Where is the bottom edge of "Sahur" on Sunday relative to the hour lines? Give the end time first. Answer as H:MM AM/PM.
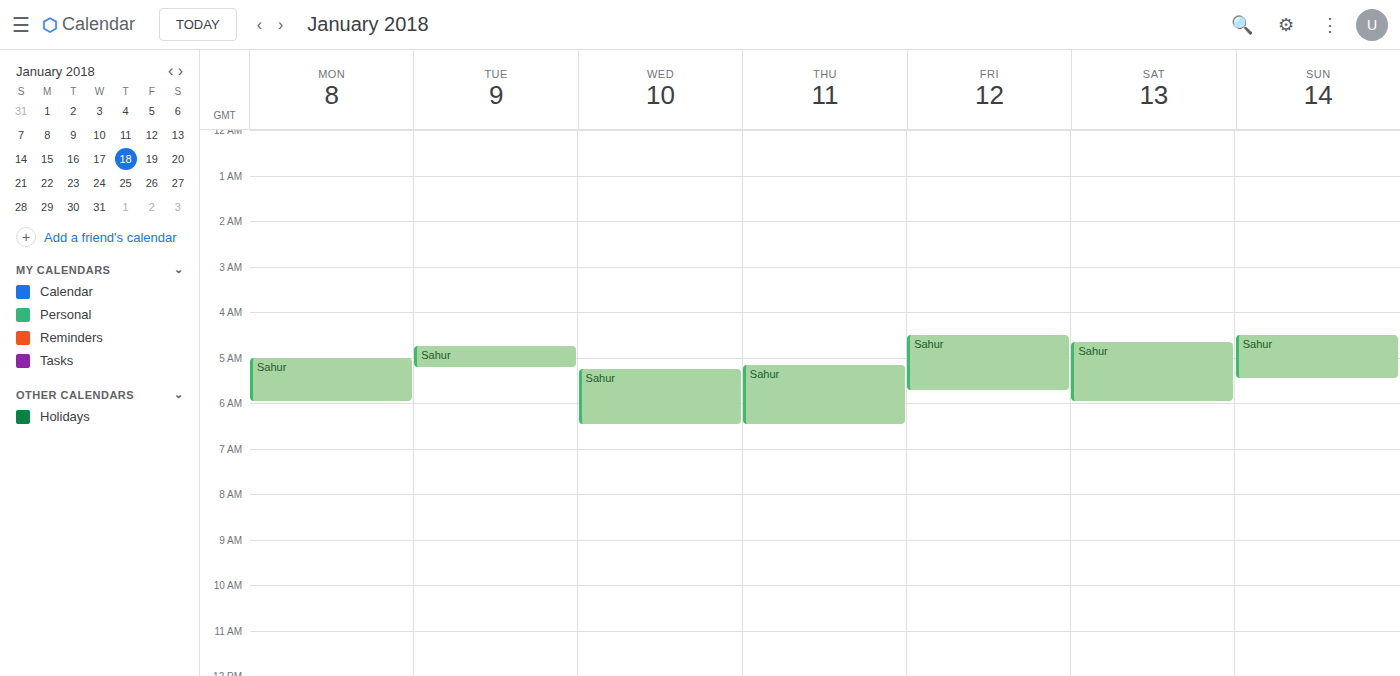
5:30 AM -- halfway between the 5 AM and 6 AM lines.